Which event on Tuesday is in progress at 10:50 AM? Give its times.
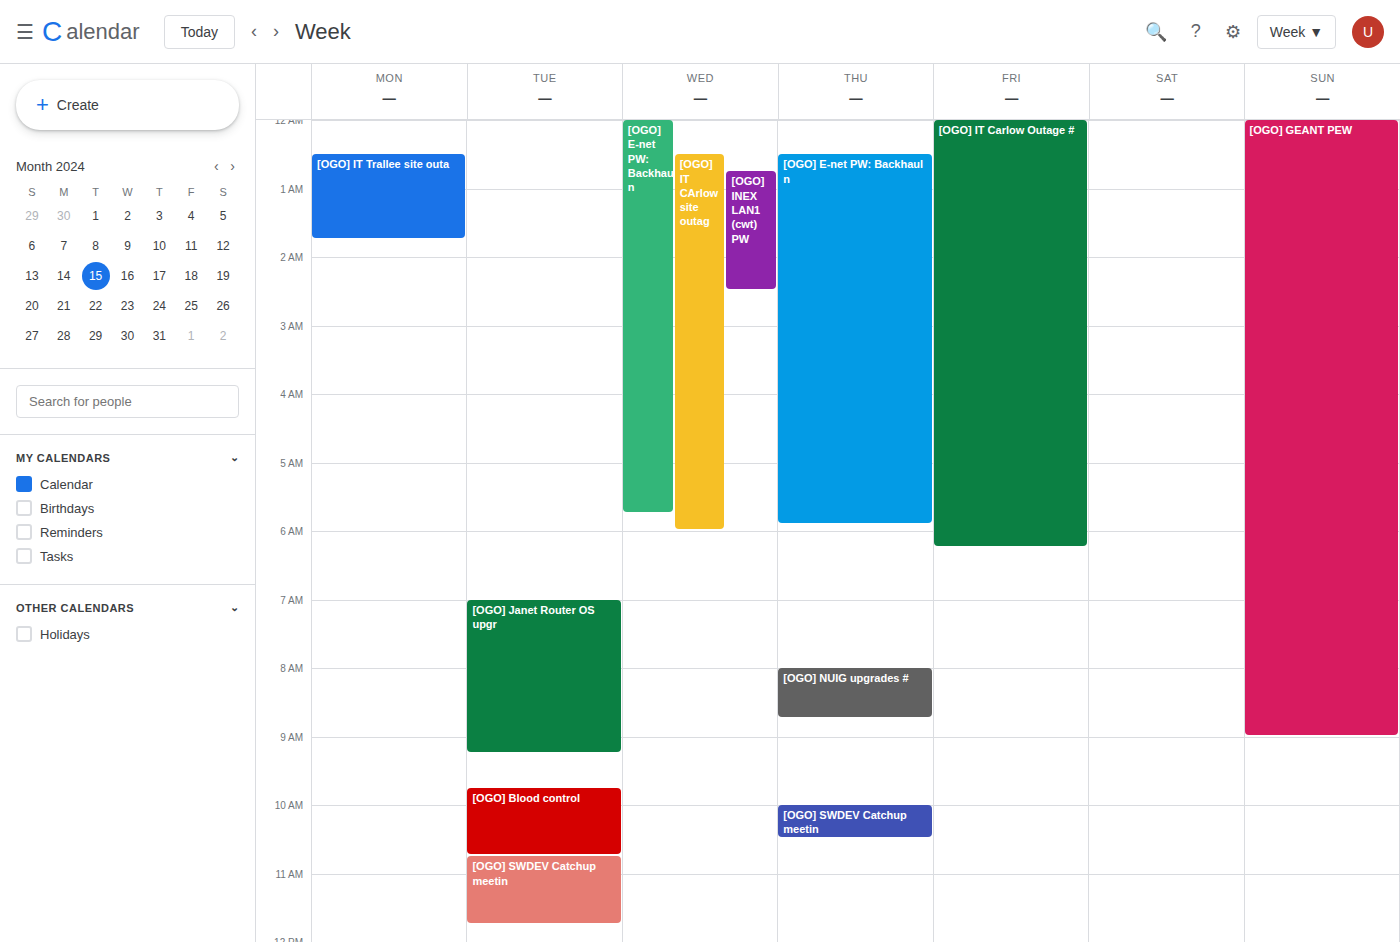
"[OGO] SWDEV Catchup meetin", 10:45 AM to 11:45 AM